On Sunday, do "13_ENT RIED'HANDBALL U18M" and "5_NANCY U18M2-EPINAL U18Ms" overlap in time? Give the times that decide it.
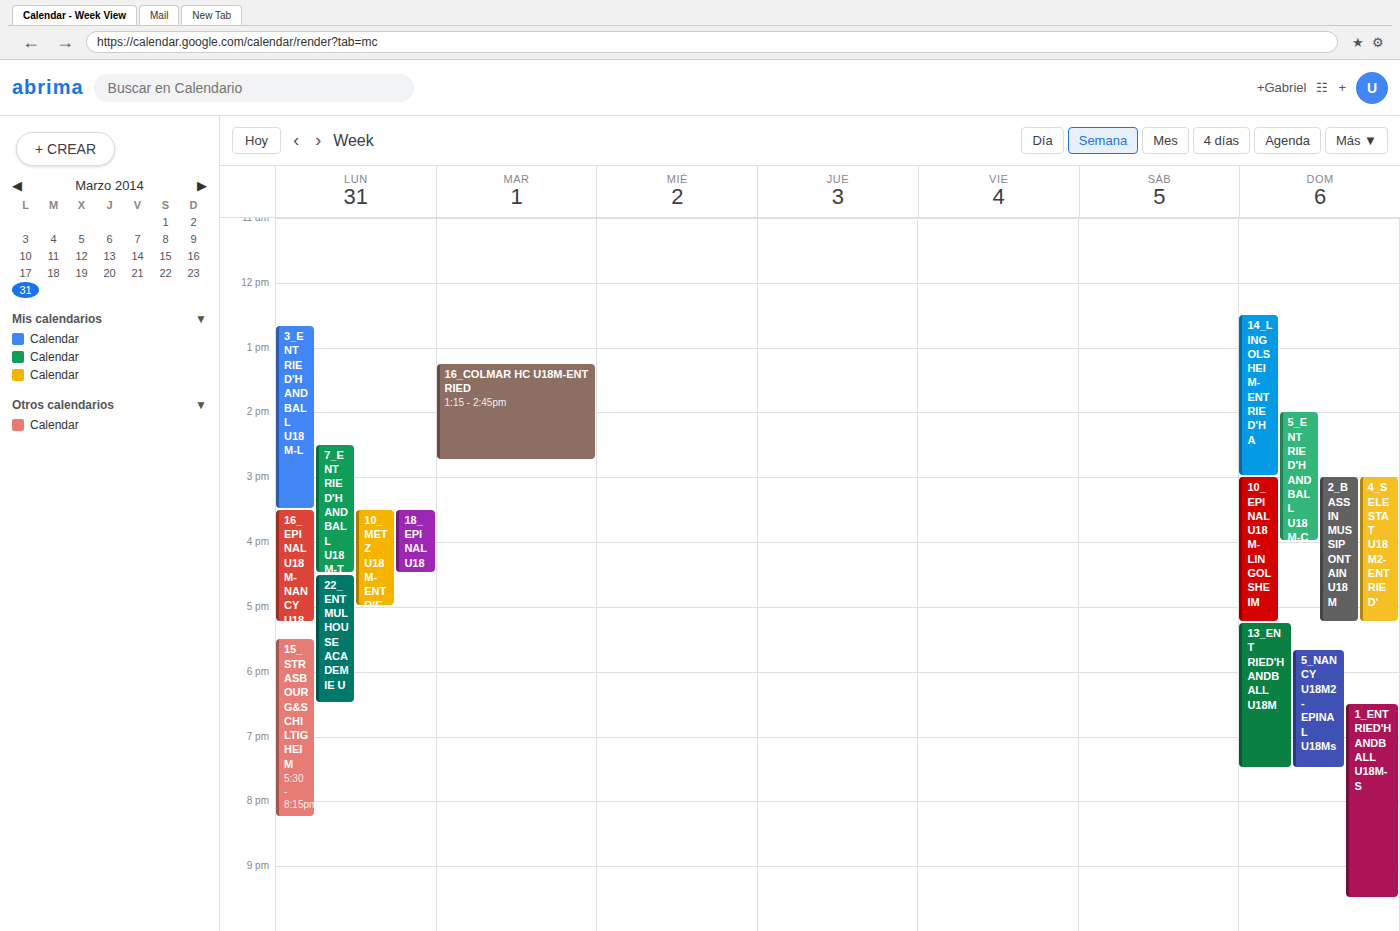
"5_NANCY U18M2-EPINAL U18Ms" starts at 5:40 PM, before "13_ENT RIED'HANDBALL U18M" ends at 7:30 PM -- they overlap.